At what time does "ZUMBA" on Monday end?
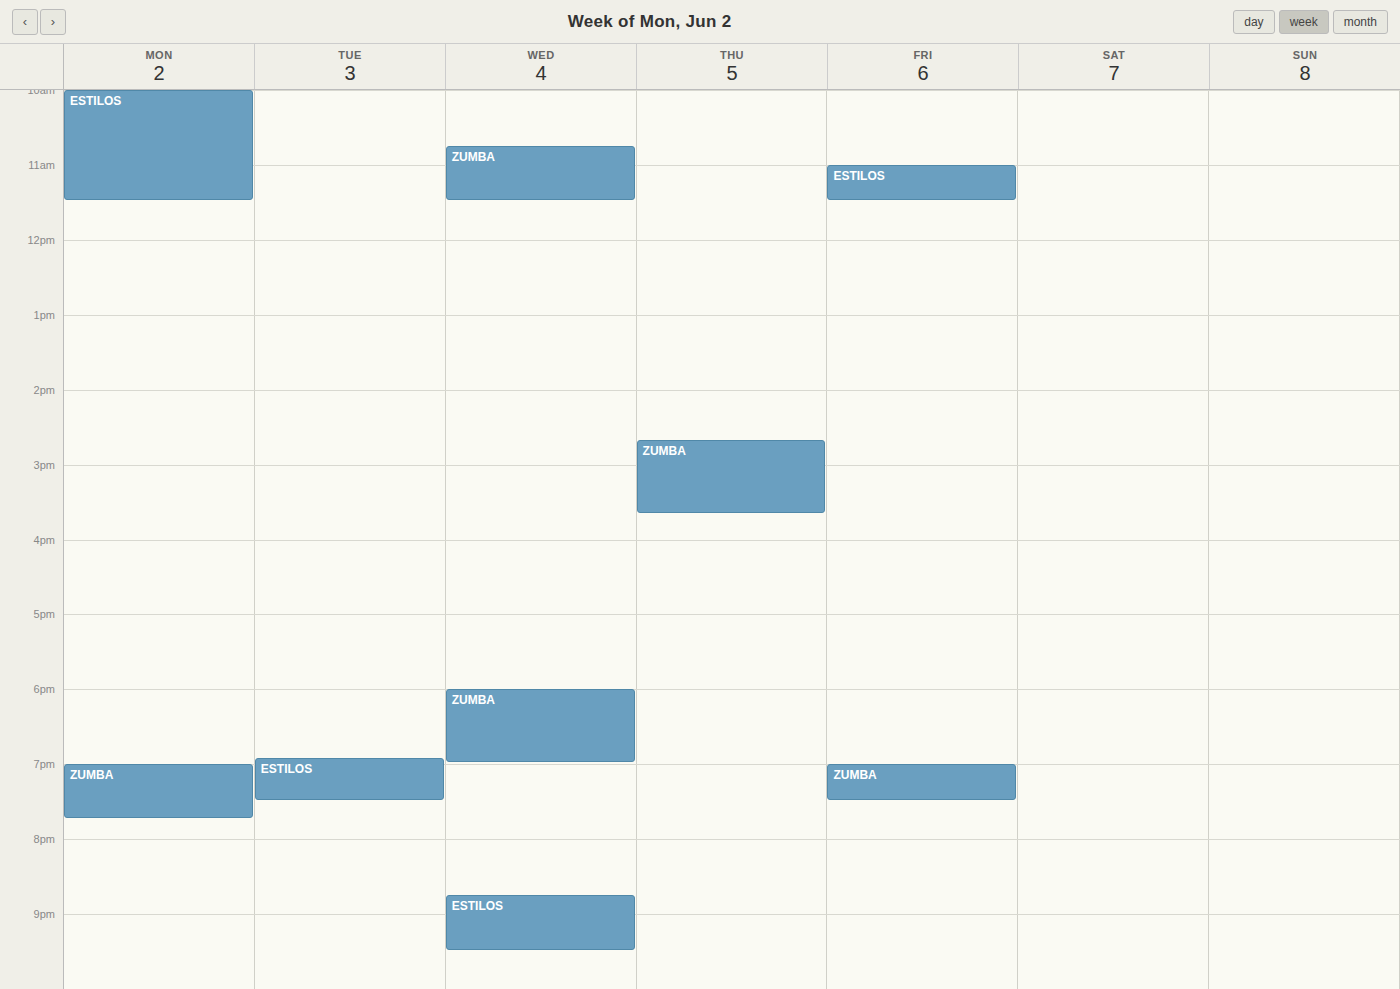
7:45 PM